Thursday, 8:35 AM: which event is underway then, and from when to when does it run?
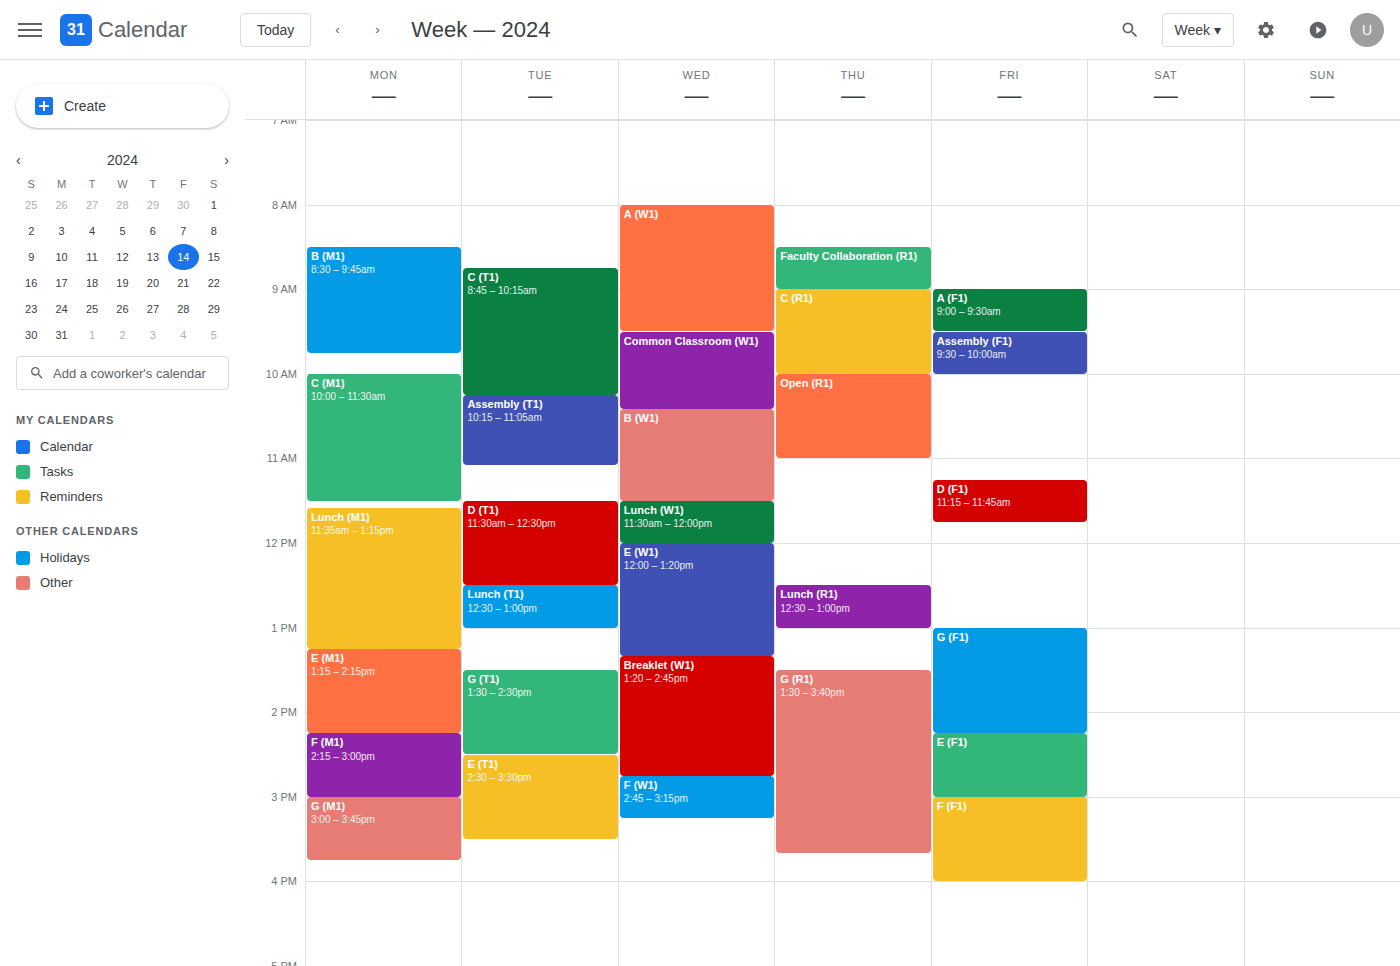
"Faculty Collaboration (R1)", 8:30 AM to 9:00 AM